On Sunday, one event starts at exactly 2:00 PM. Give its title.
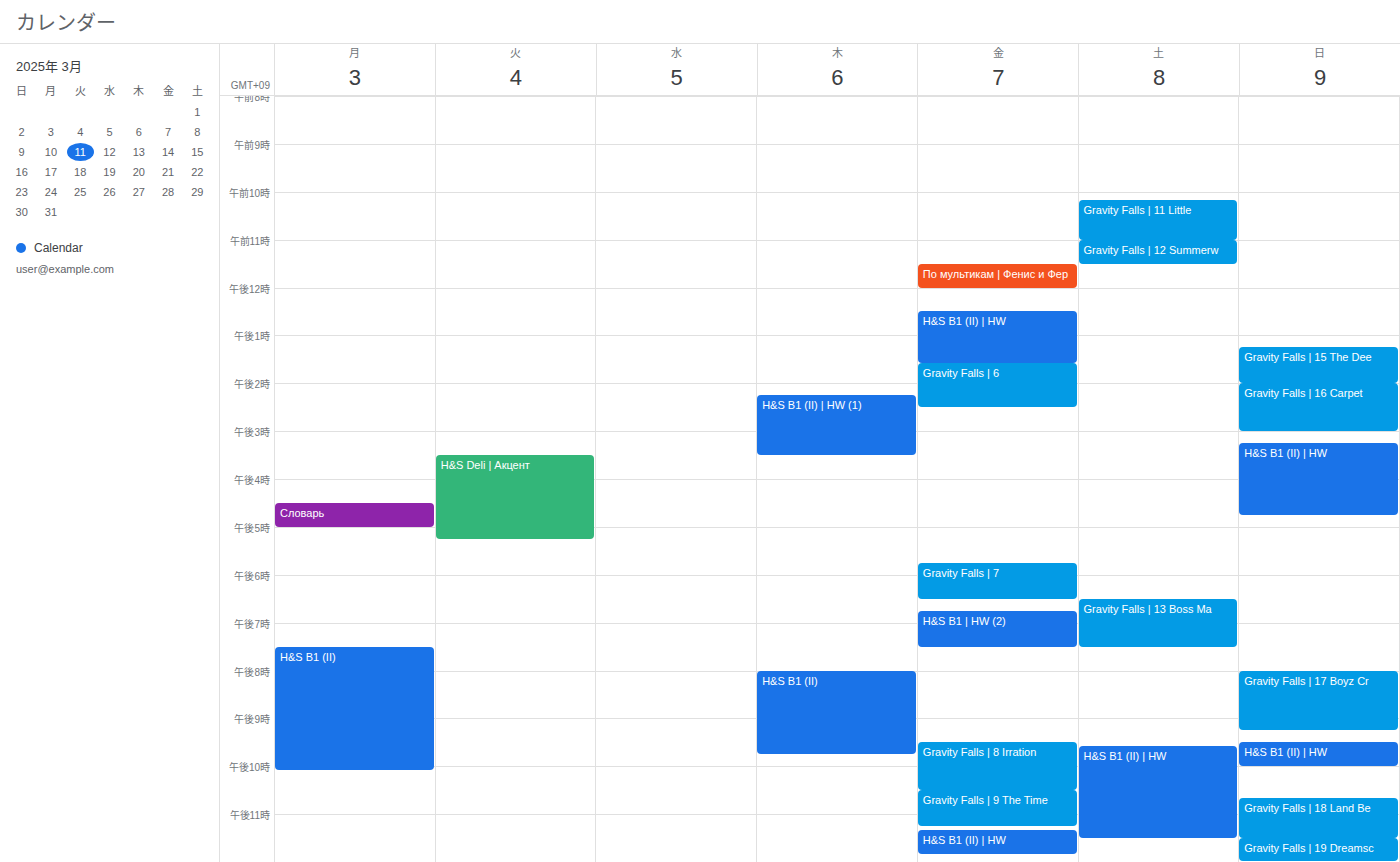
"Gravity Falls | 16 Carpet"